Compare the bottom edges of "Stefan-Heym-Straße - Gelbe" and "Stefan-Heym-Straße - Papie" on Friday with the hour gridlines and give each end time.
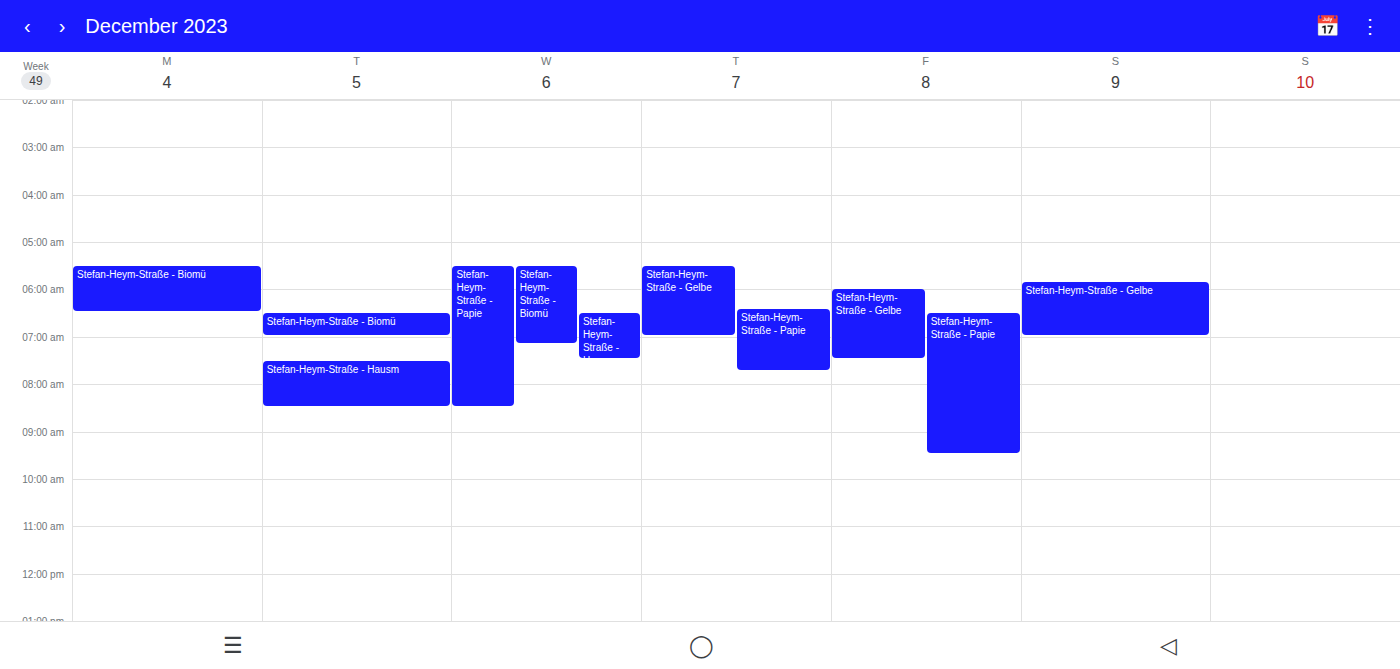
"Stefan-Heym-Straße - Gelbe": 7:30 AM, halfway between the 7 AM and 8 AM lines. "Stefan-Heym-Straße - Papie": 9:30 AM, halfway between the 9 AM and 10 AM lines.